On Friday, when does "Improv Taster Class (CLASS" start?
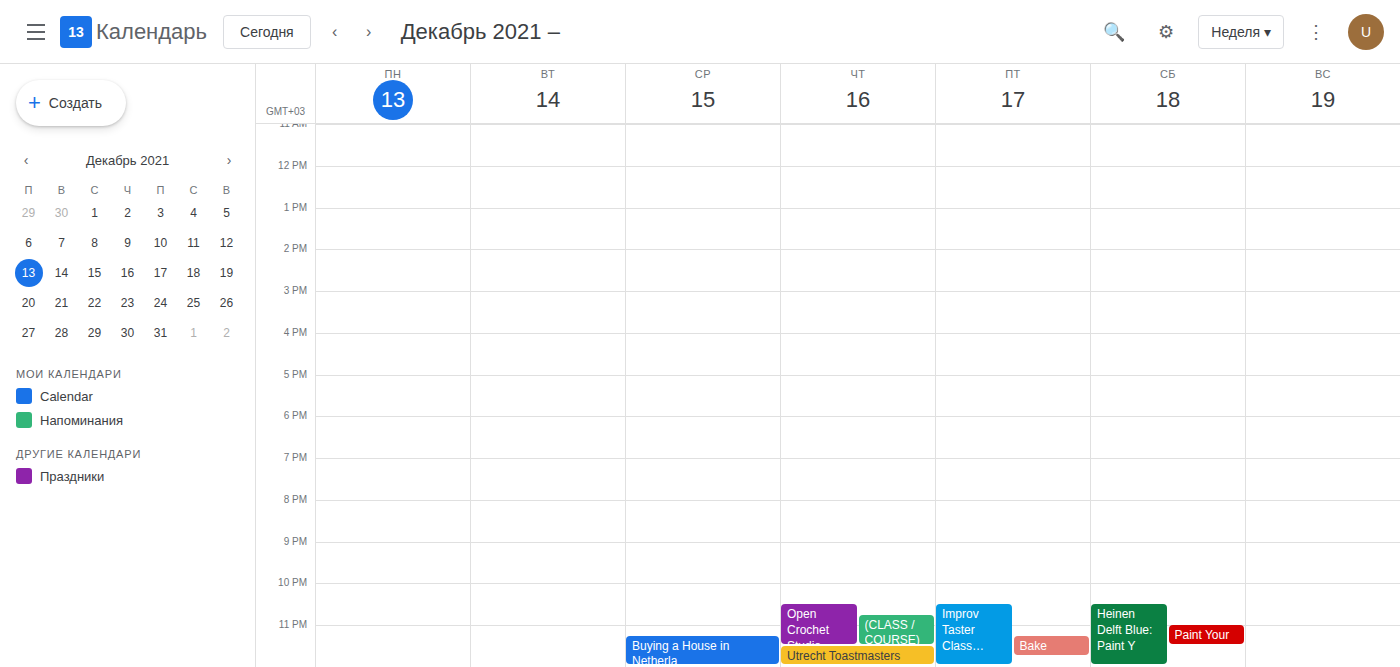
10:30 PM